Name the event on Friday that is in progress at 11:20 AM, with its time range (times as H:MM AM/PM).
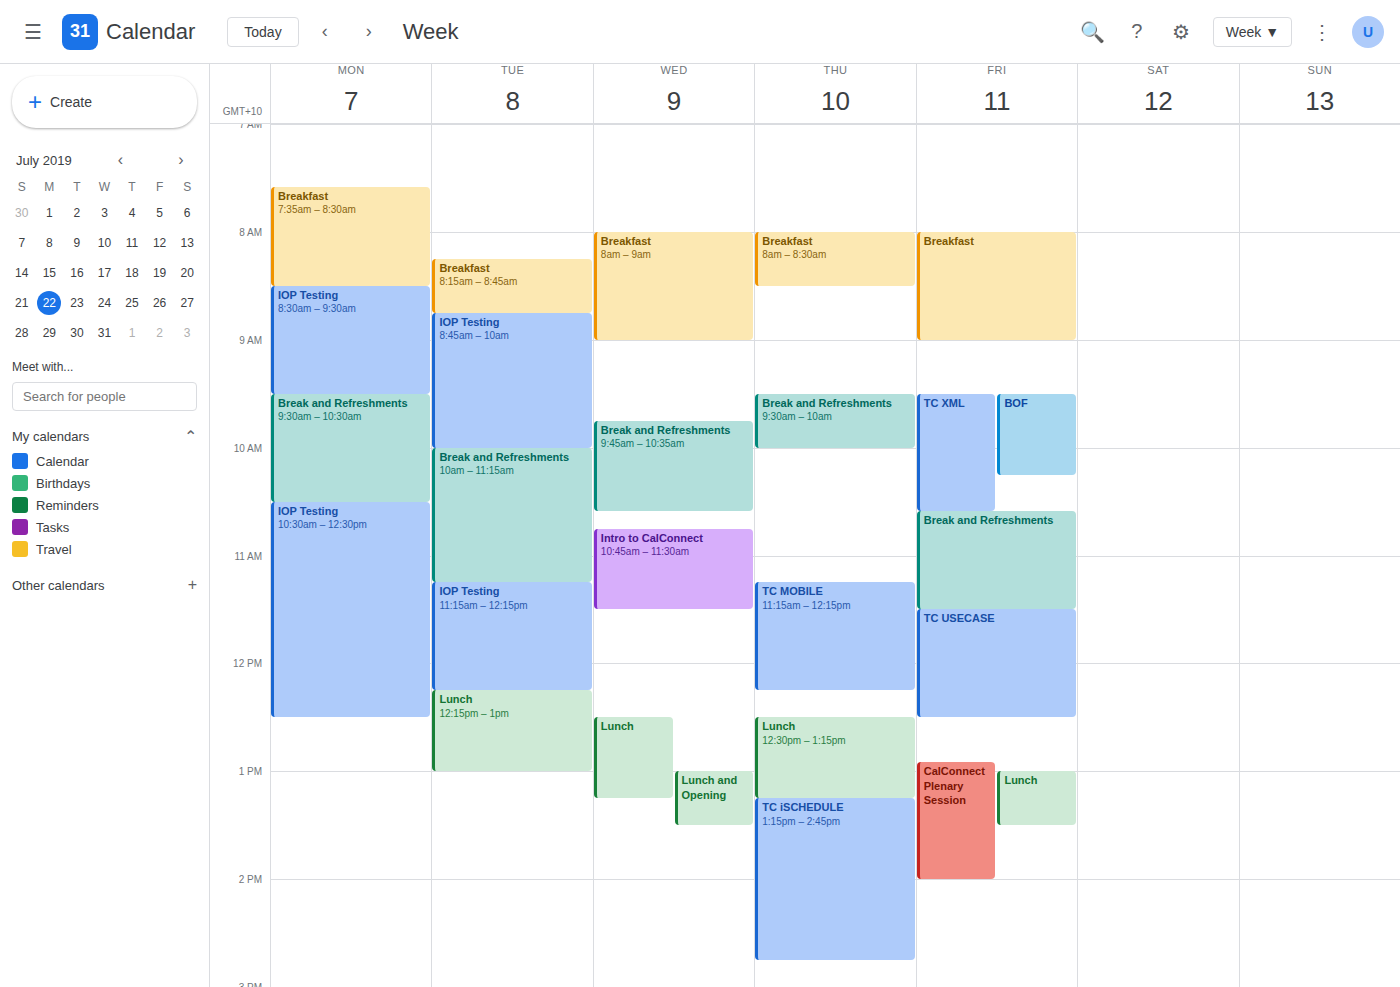
"Break and Refreshments", 10:35 AM to 11:30 AM